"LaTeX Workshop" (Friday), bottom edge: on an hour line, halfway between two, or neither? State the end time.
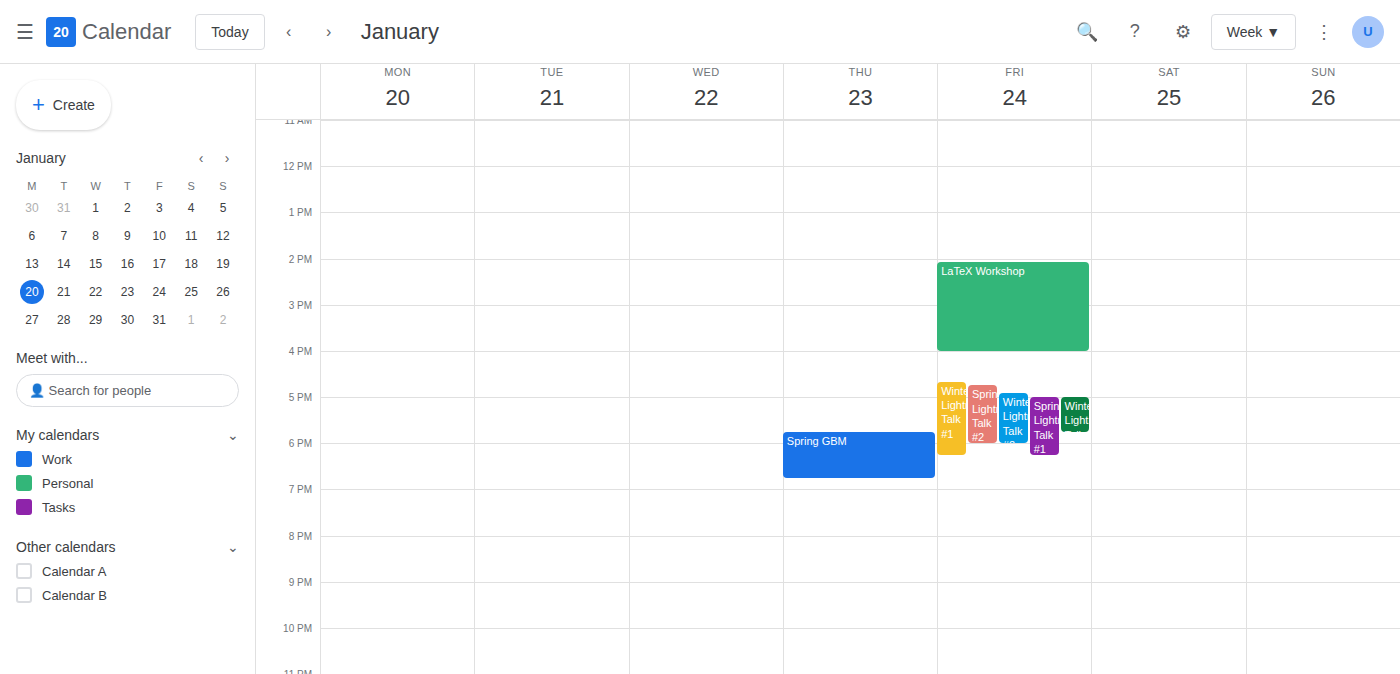
4:00 PM -- exactly on the 4 PM line.